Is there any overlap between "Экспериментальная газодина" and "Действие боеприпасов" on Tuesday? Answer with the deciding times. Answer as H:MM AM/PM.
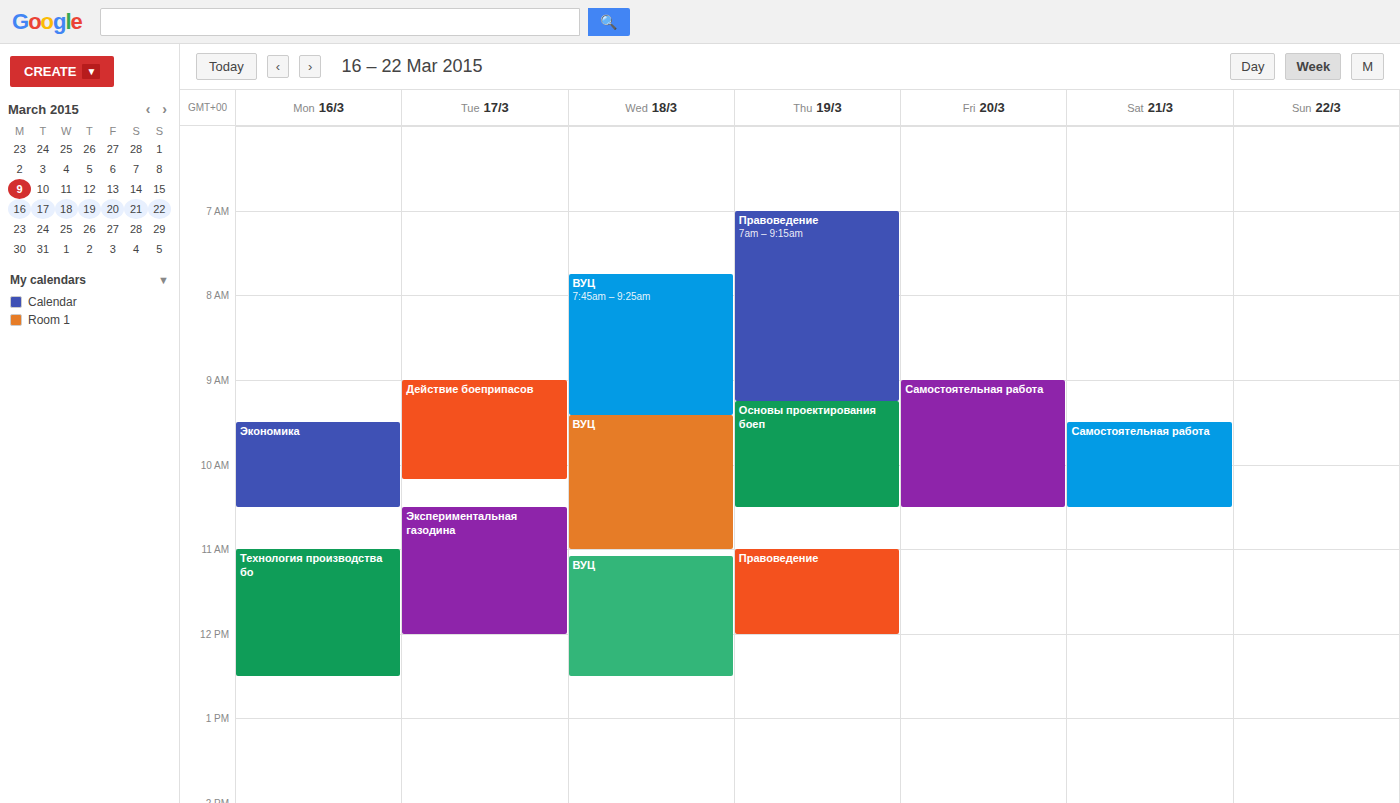
"Действие боеприпасов" ends at 10:10 AM and "Экспериментальная газодина" starts at 10:30 AM -- no overlap.